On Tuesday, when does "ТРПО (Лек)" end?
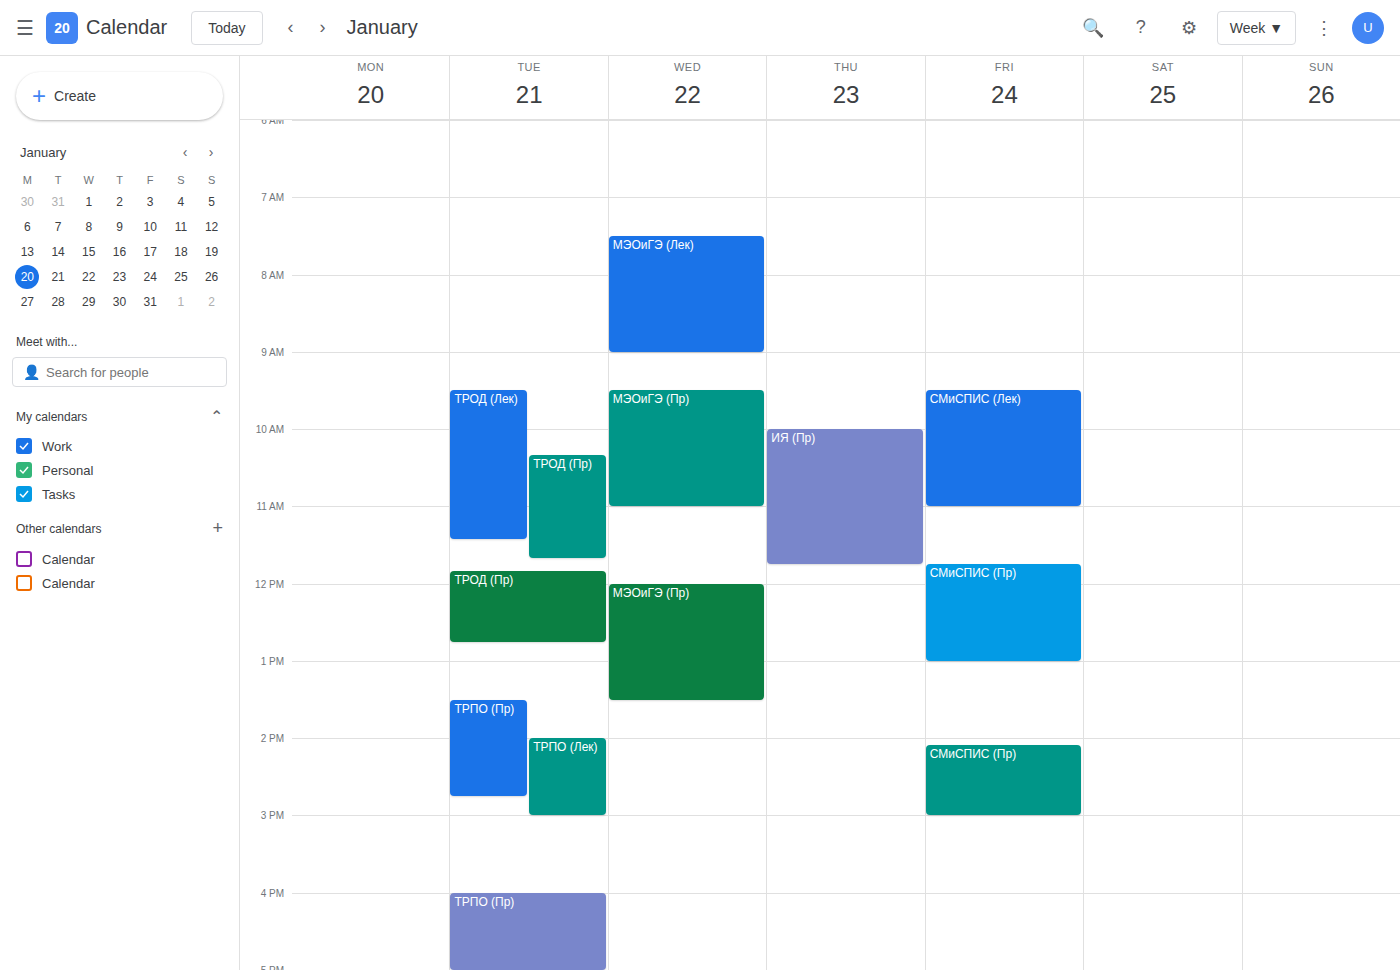
3:00 PM